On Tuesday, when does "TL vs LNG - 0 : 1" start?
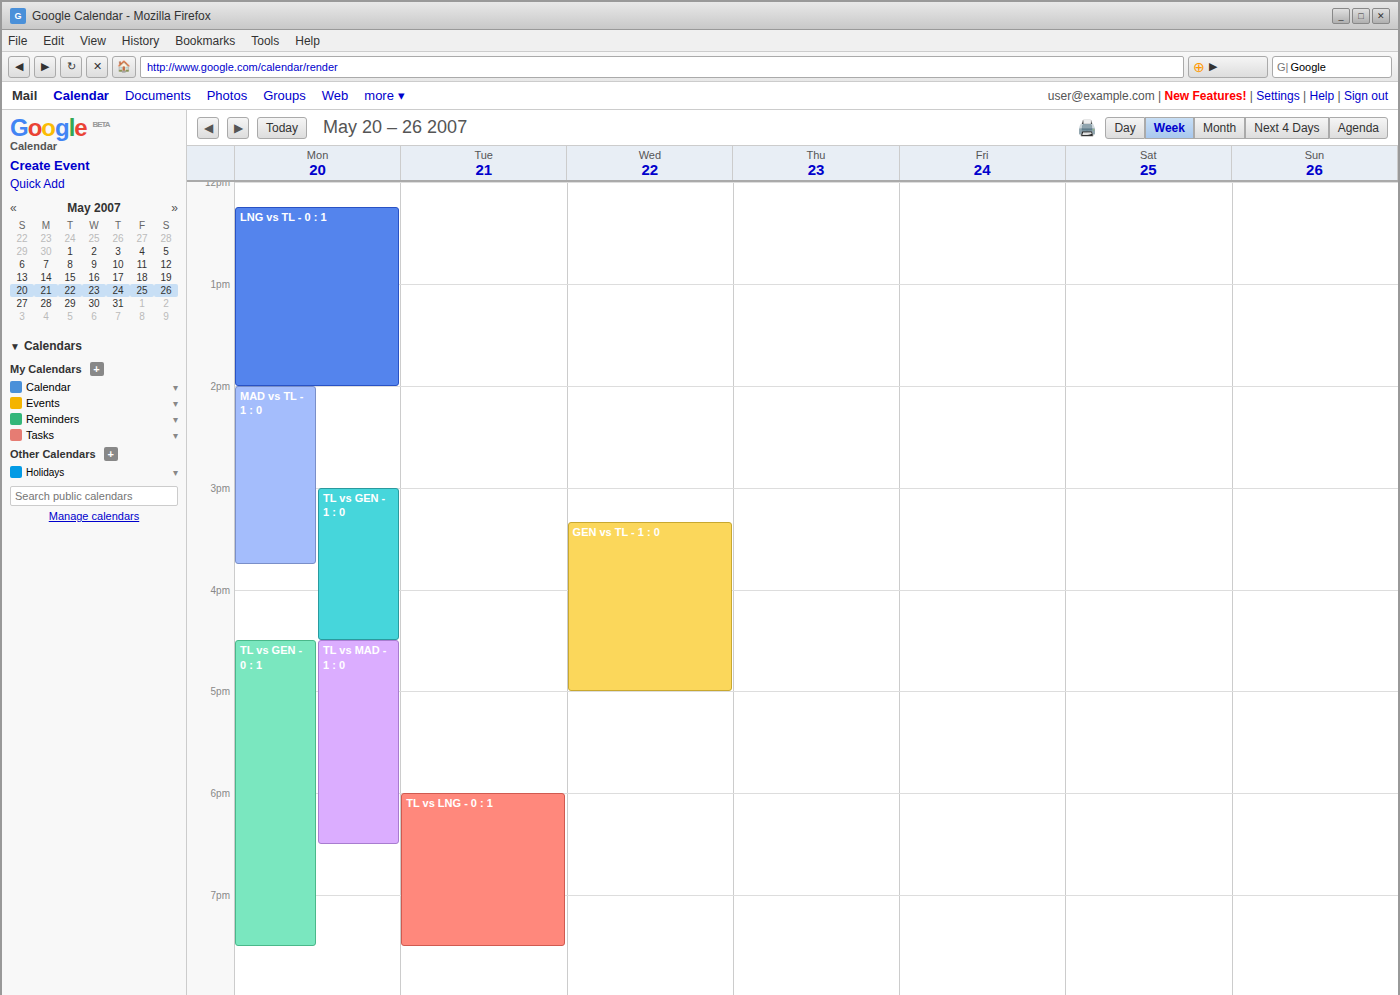
6:00 PM